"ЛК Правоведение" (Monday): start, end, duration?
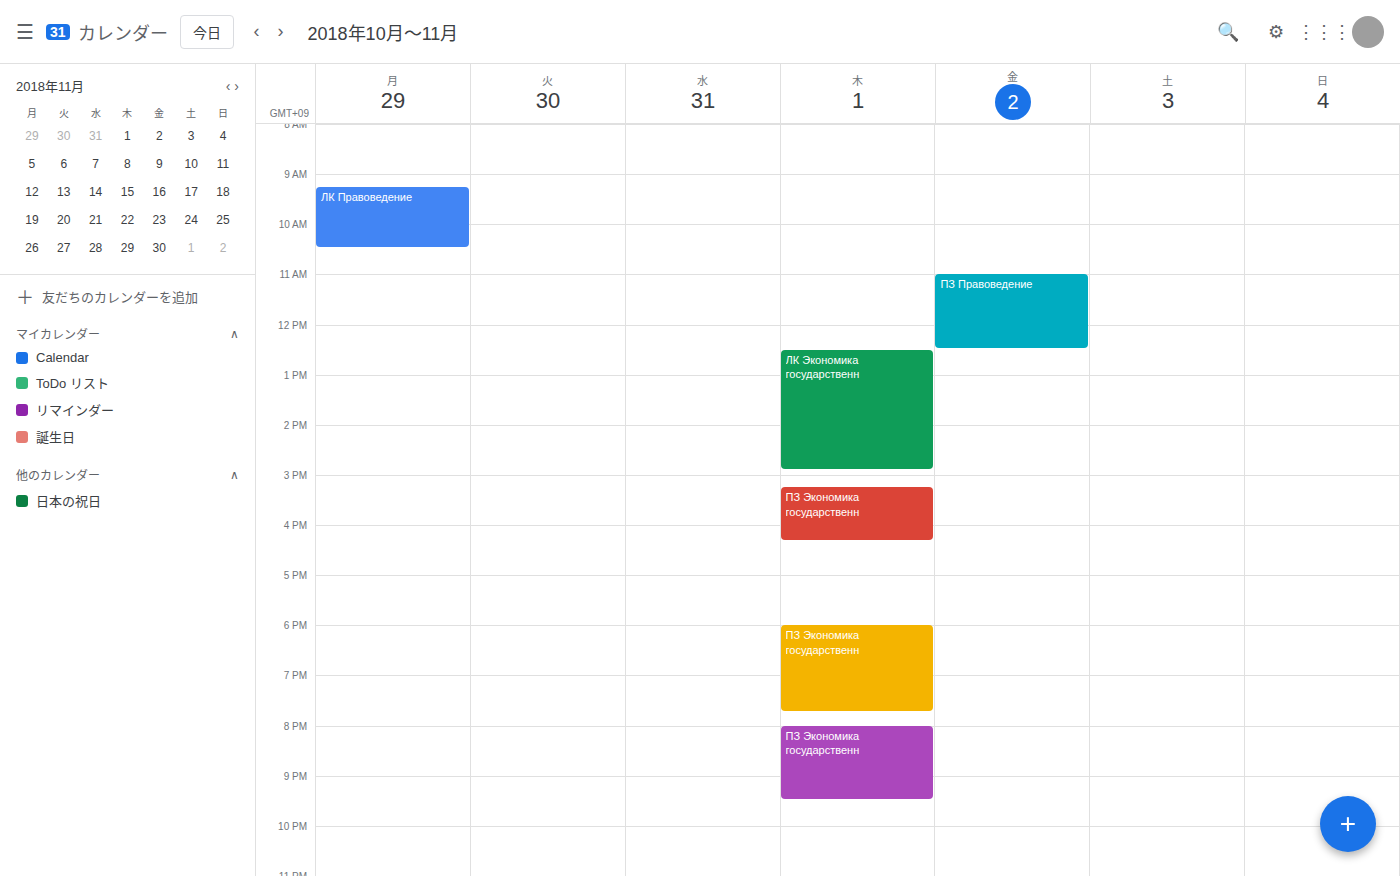
9:15 AM to 10:30 AM, 1 hour 15 minutes